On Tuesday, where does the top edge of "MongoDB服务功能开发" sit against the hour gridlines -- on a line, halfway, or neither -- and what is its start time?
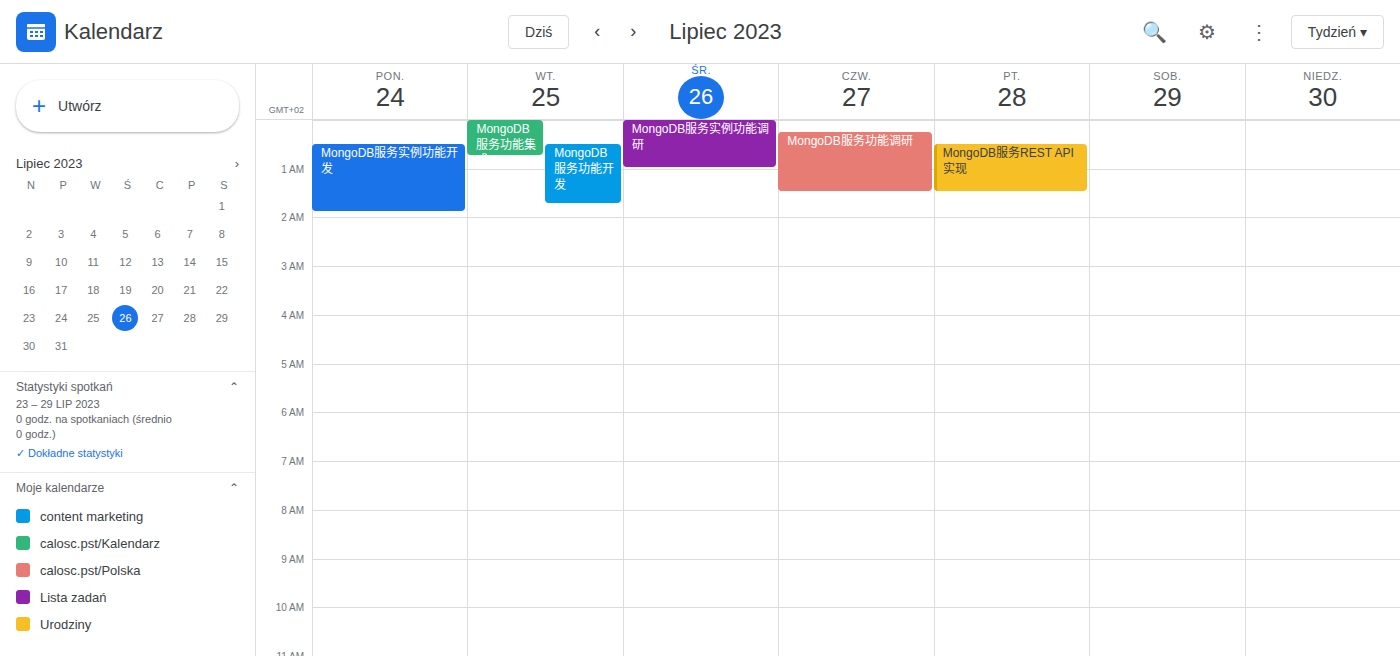
12:30 AM -- halfway between the 12 AM and 1 AM lines.